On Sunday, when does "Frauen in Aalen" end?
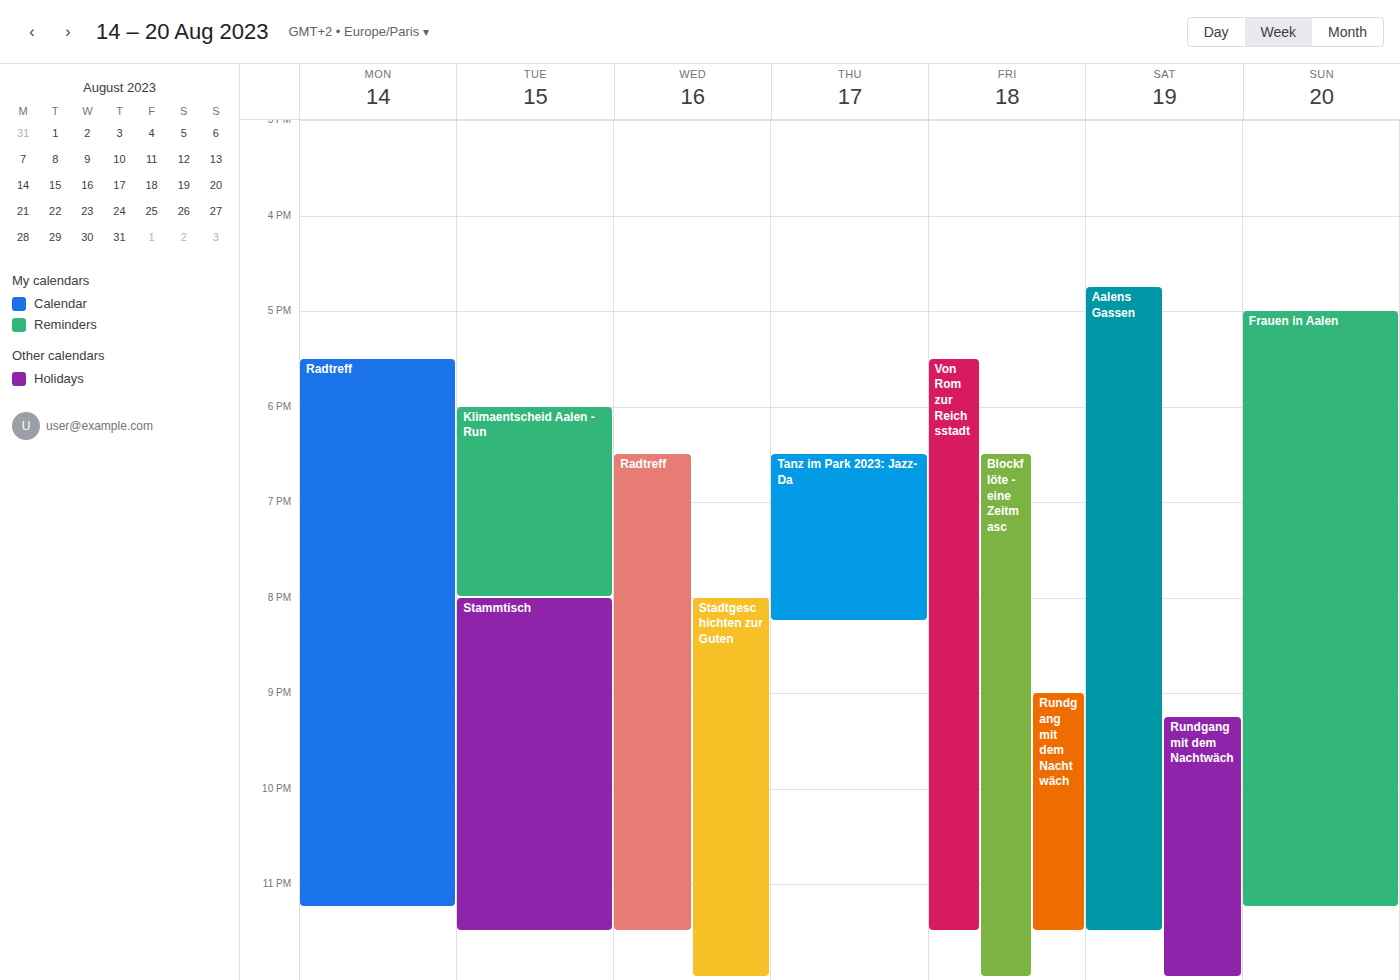
11:15 PM